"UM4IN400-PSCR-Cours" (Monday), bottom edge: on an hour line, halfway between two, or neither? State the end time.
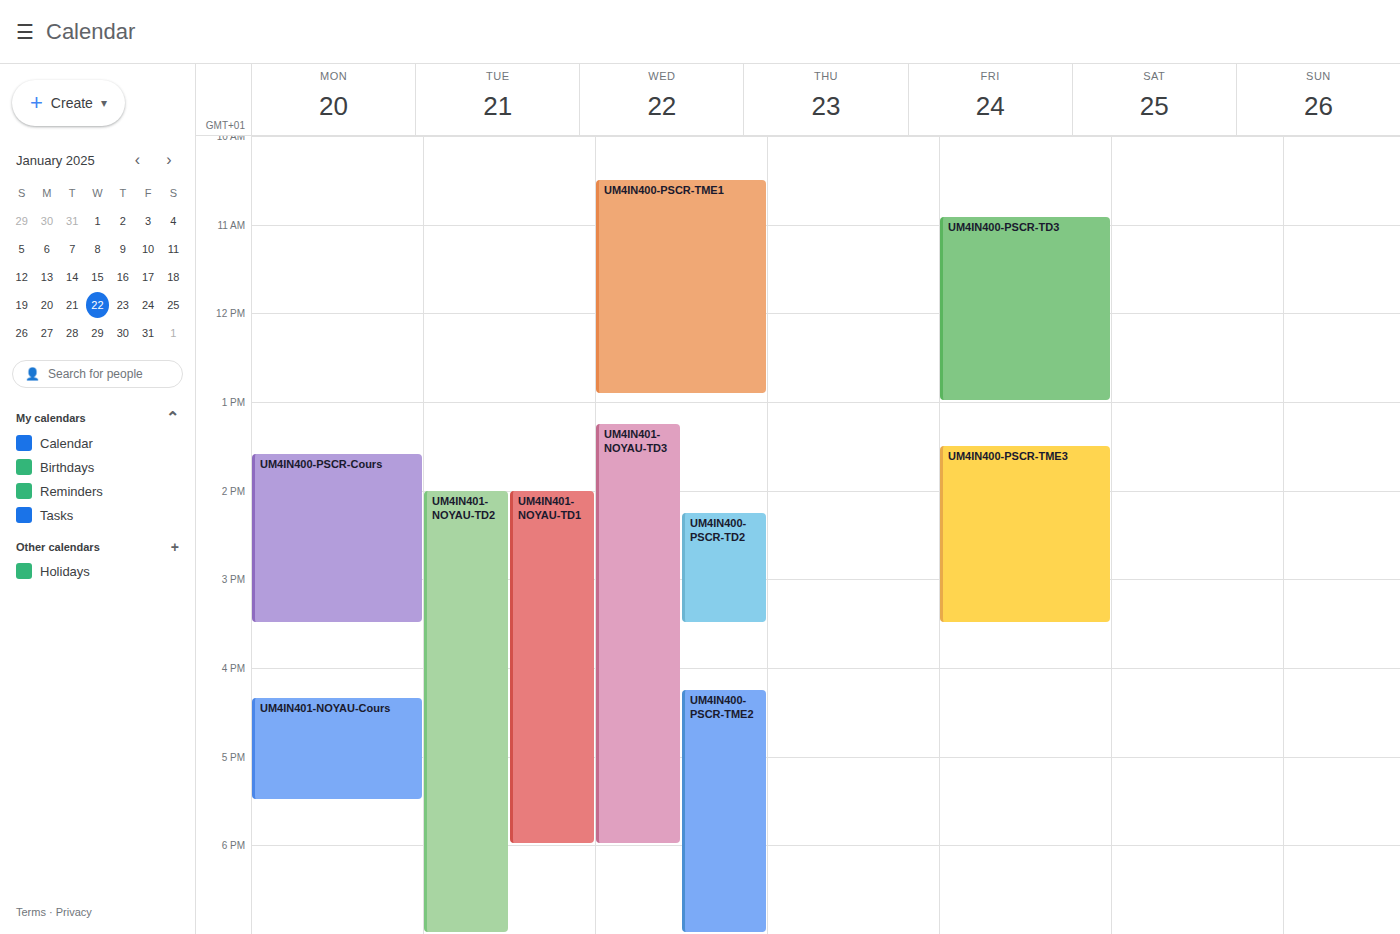
3:30 PM -- halfway between the 3 PM and 4 PM lines.